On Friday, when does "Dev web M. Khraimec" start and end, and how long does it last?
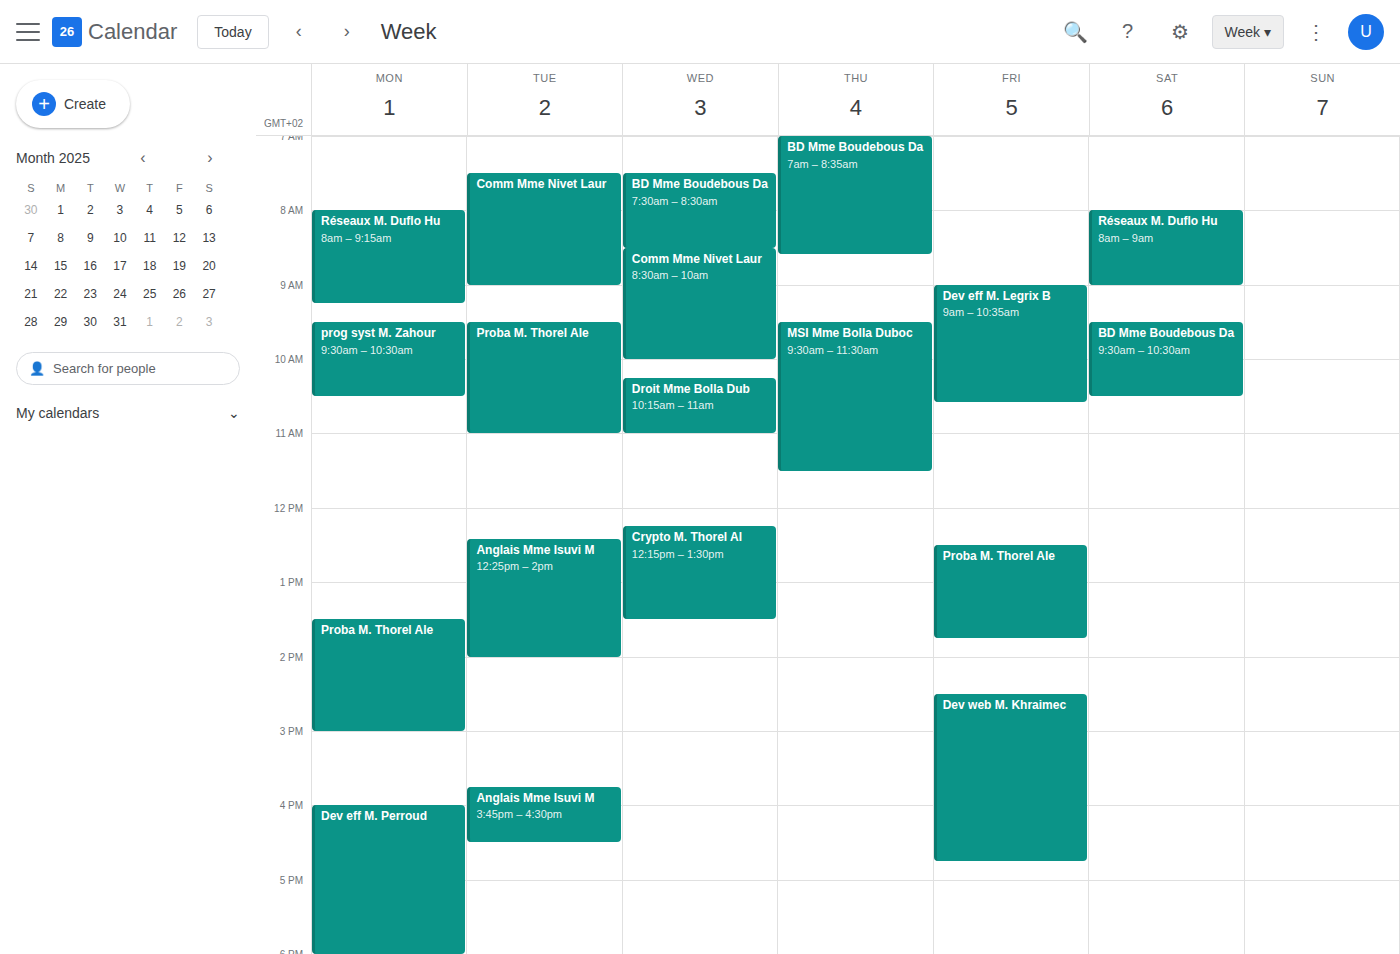
2:30 PM to 4:45 PM, 2 hours 15 minutes